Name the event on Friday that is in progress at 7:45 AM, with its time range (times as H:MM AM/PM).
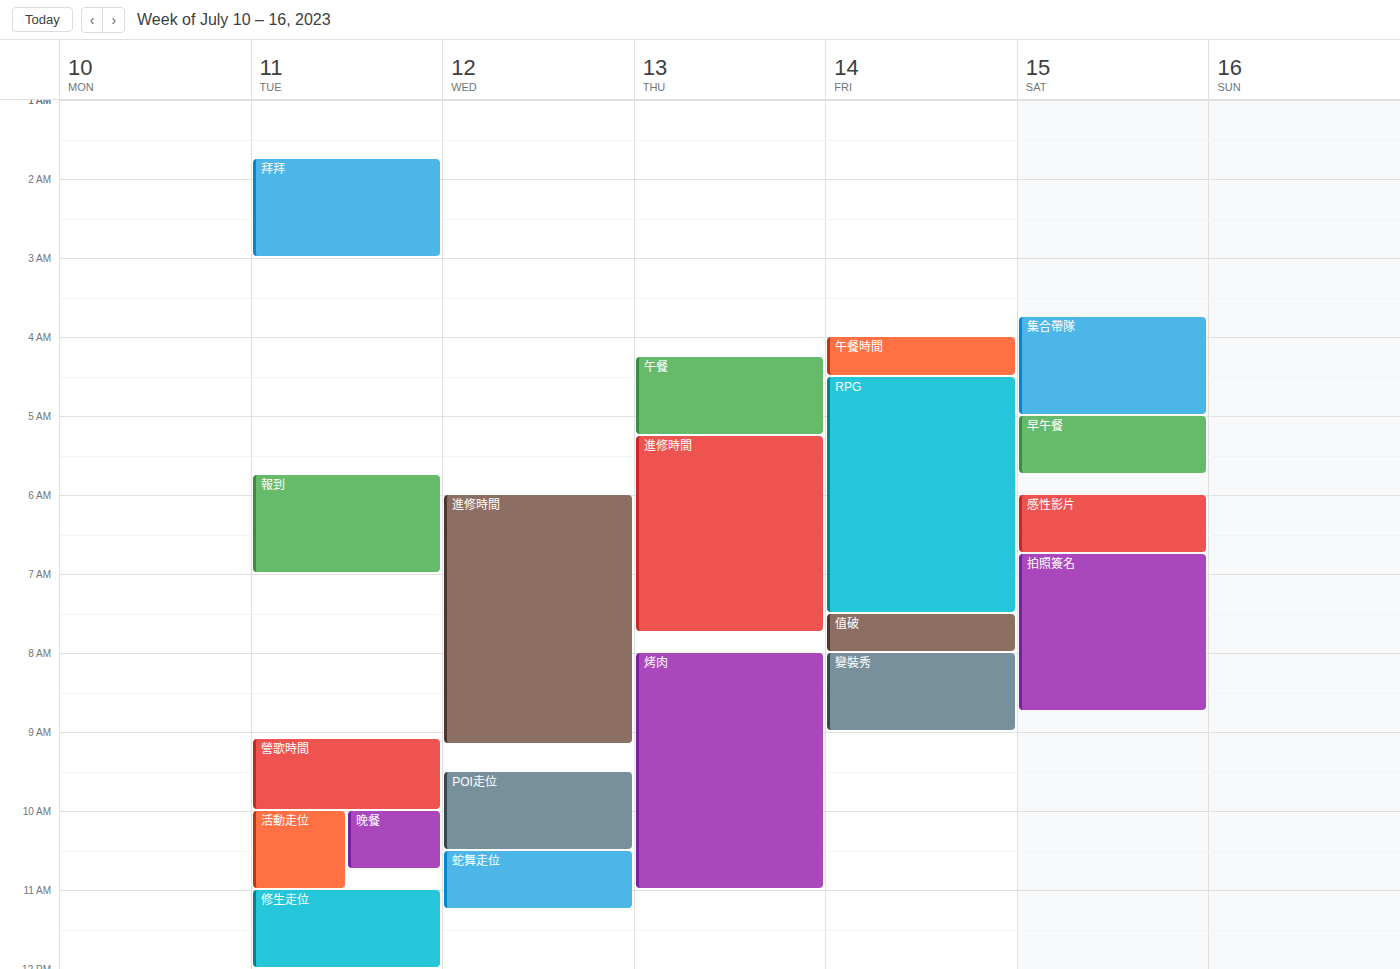
"值破", 7:30 AM to 8:00 AM